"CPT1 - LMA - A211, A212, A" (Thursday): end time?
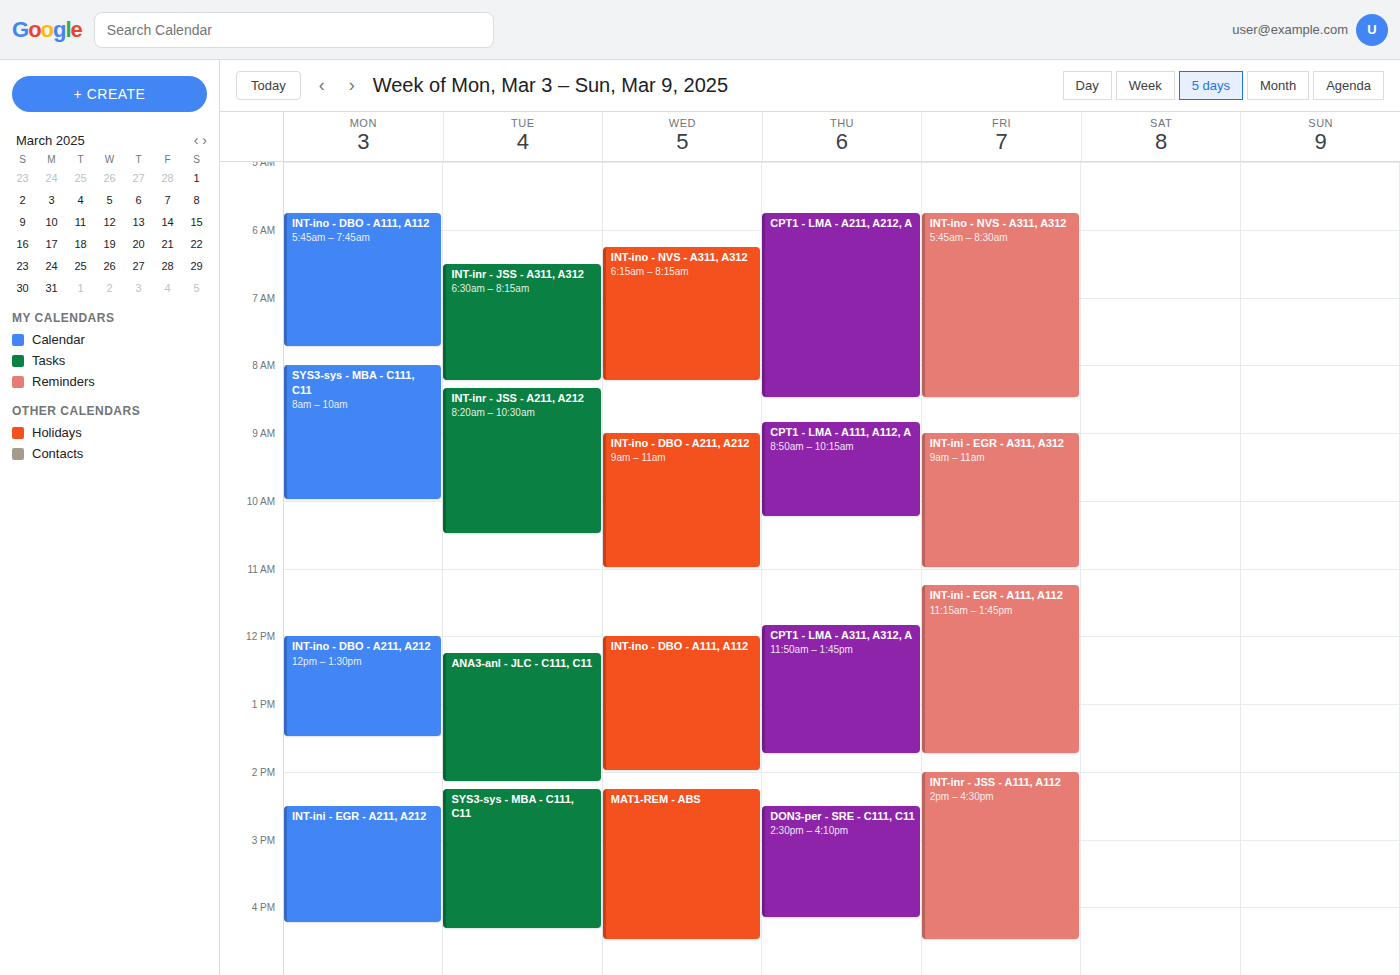
8:30 AM